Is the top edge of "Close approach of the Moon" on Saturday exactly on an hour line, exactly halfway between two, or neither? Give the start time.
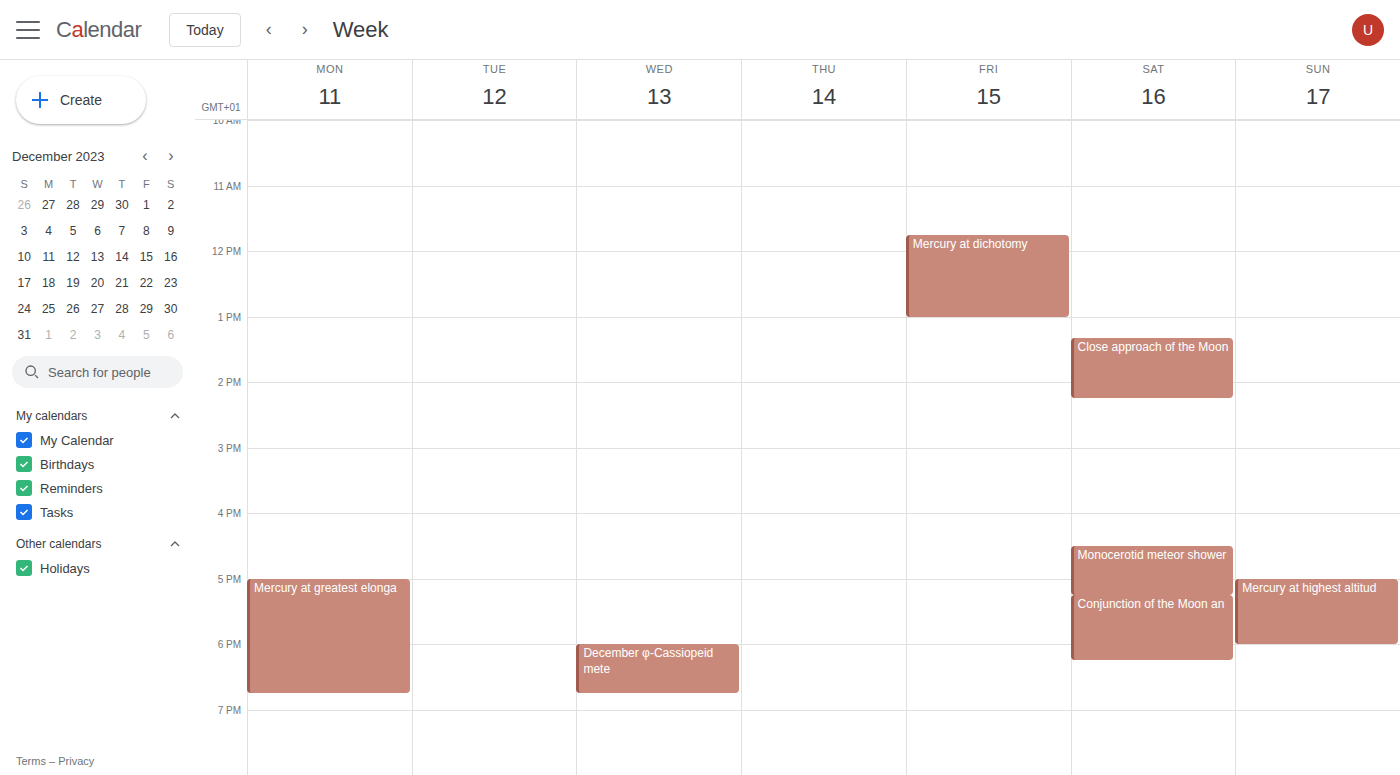
13:20 -- neither: 20 minutes below the 13:00 line and 40 minutes above the 14:00 line.